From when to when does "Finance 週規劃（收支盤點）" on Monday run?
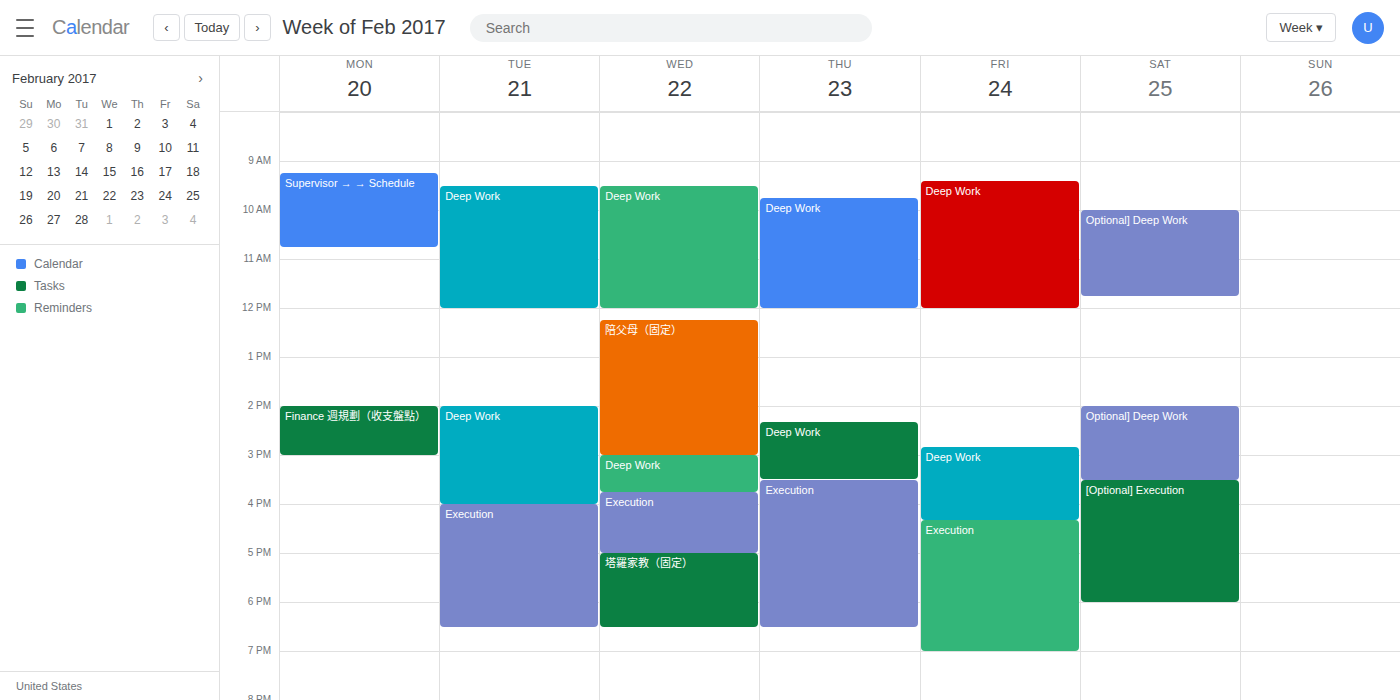
2:00 PM to 3:00 PM